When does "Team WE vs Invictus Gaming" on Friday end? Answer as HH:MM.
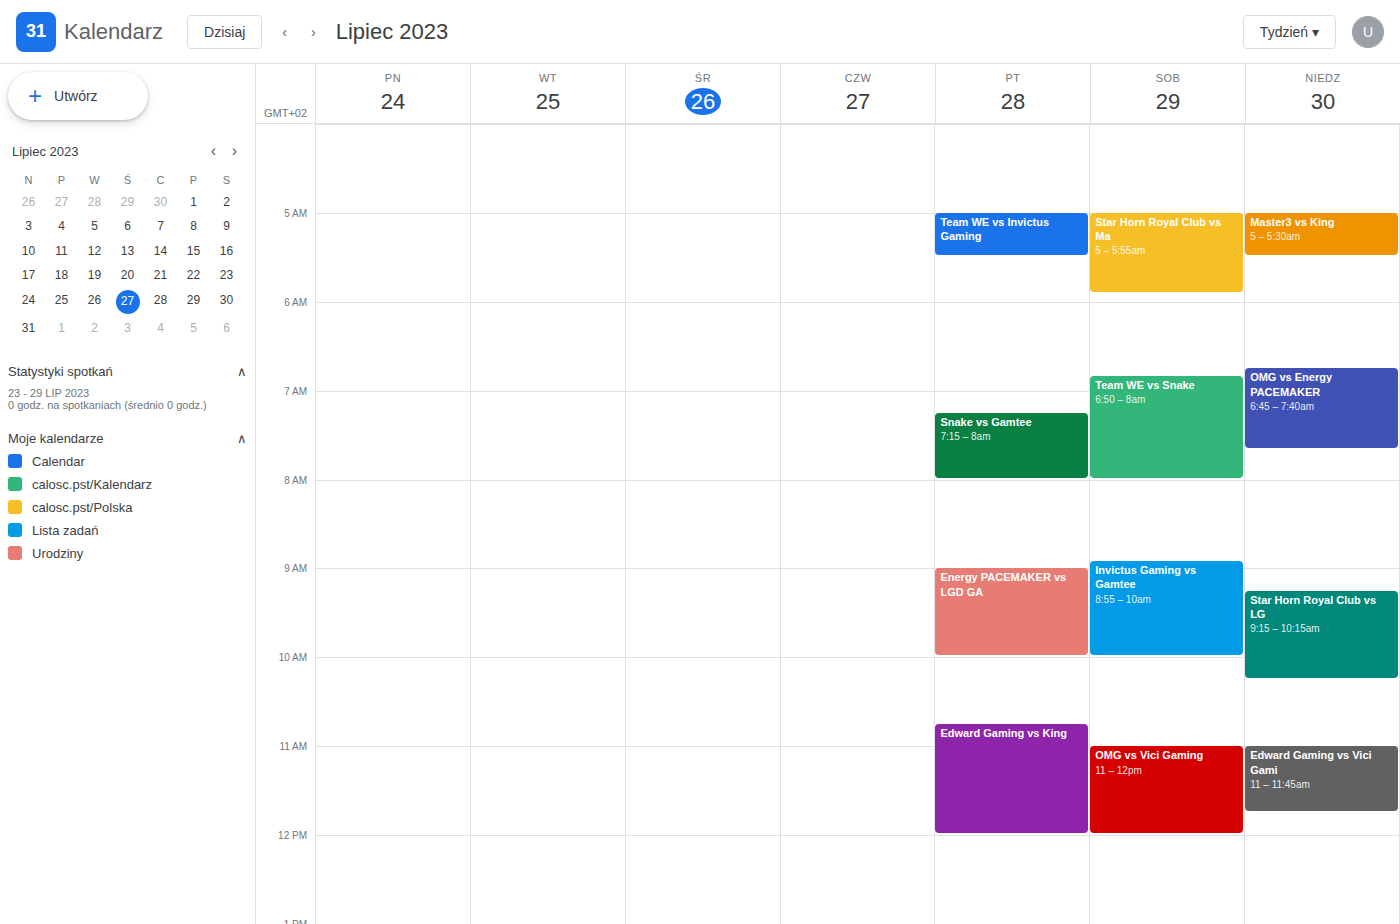
05:30